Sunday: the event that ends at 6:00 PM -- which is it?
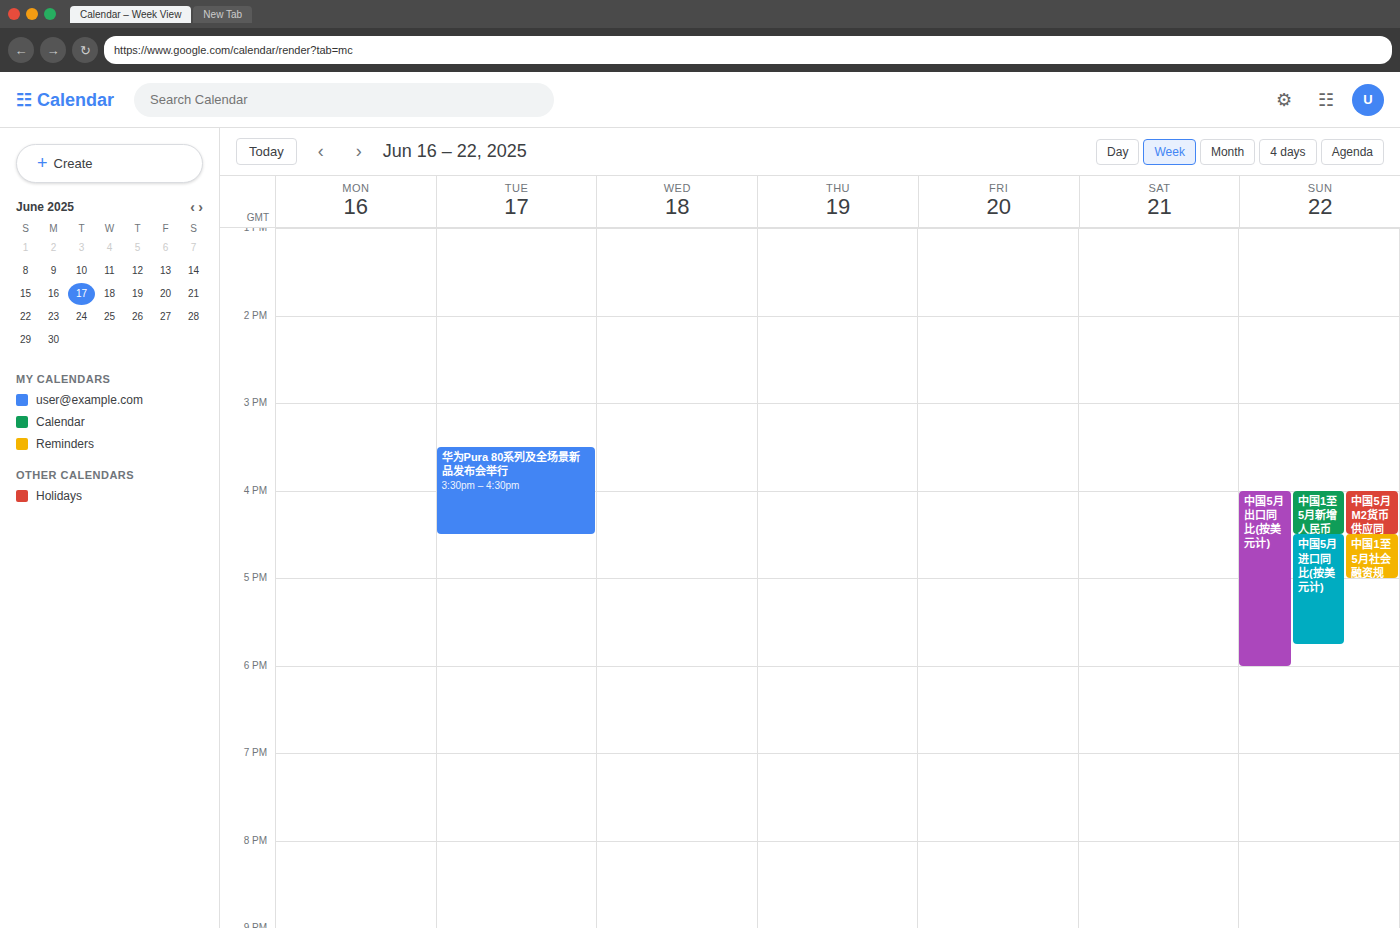
"中国5月出口同比(按美元计)"